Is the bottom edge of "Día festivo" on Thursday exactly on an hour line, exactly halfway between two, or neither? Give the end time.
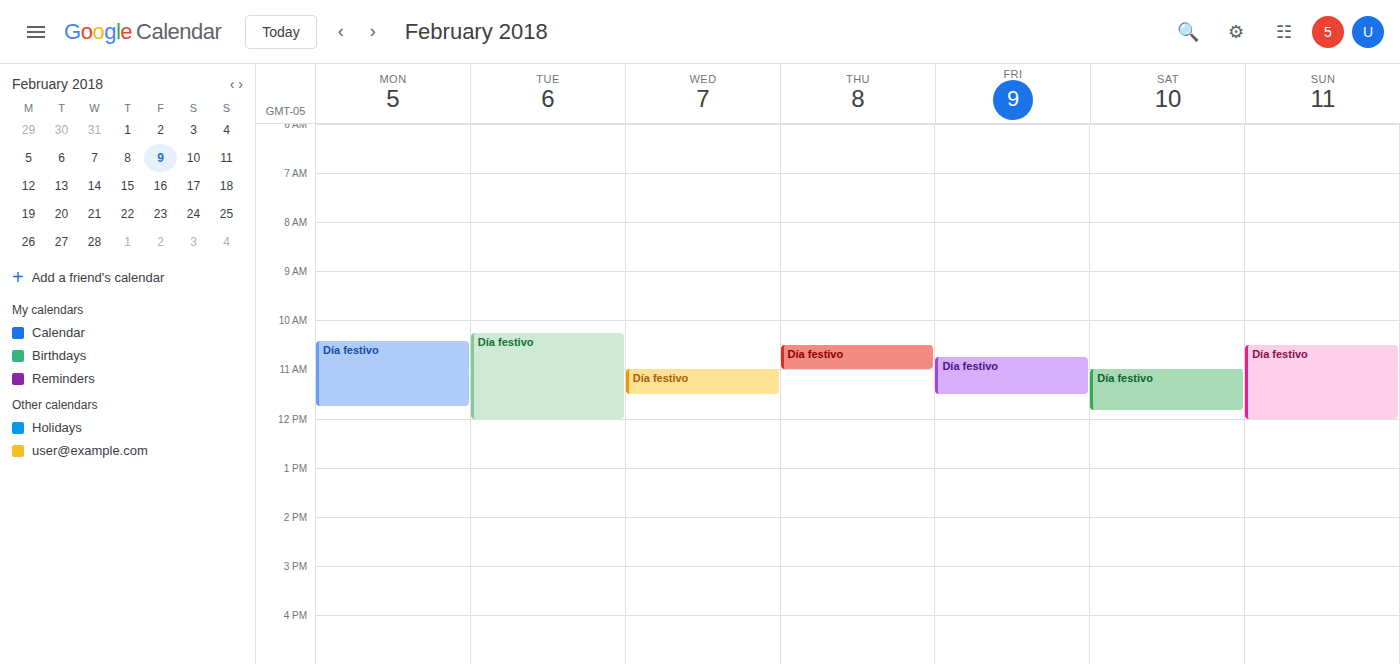
11:00 AM -- exactly on the 11 AM line.